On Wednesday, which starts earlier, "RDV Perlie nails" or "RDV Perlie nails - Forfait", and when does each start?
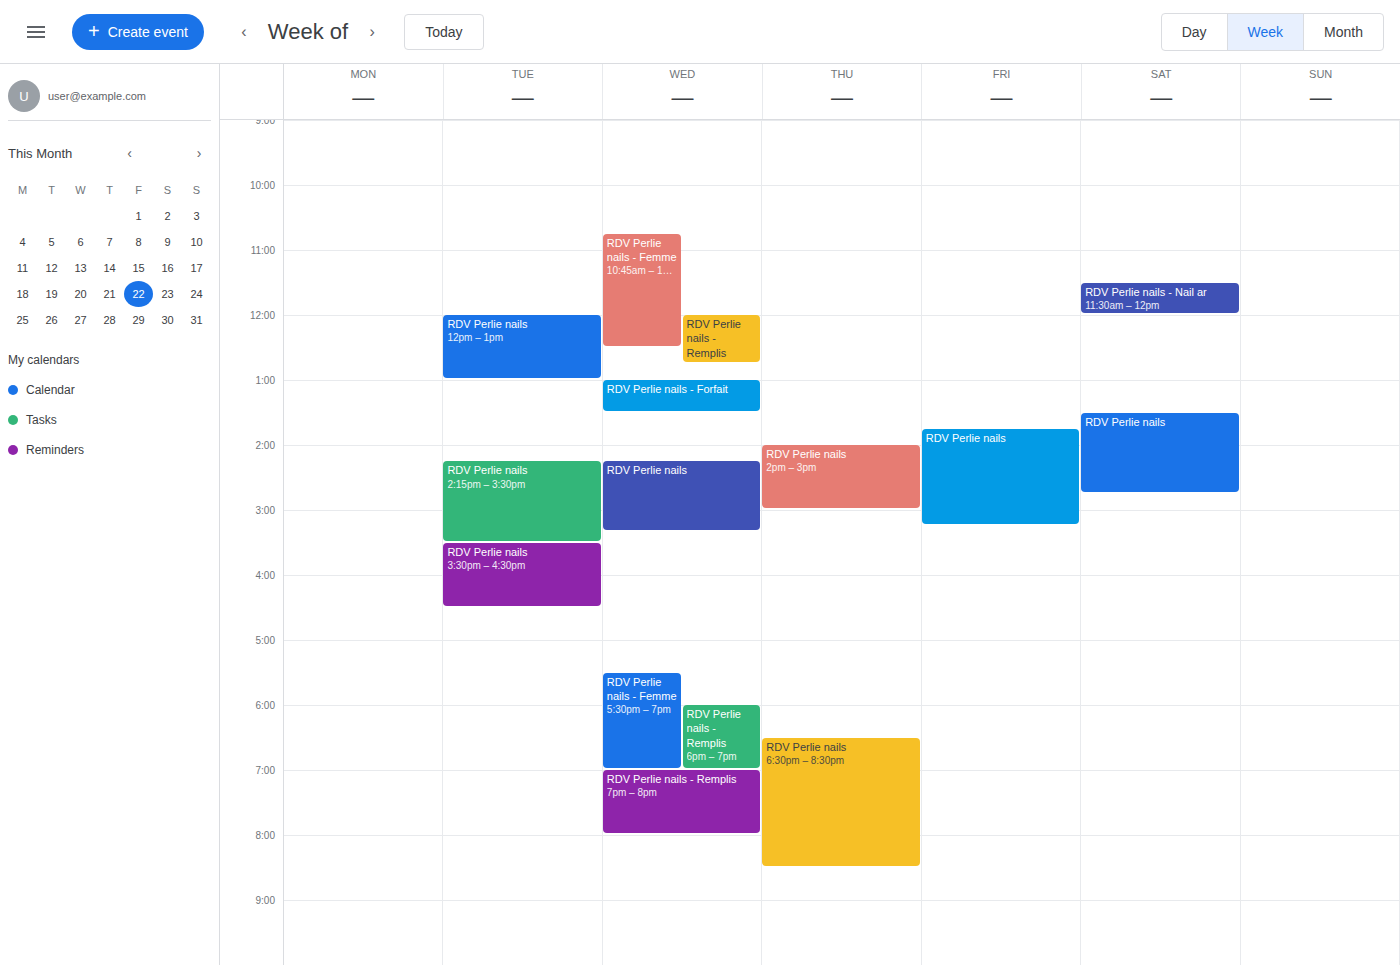
"RDV Perlie nails - Forfait" 1:00 PM; "RDV Perlie nails" 2:15 PM.